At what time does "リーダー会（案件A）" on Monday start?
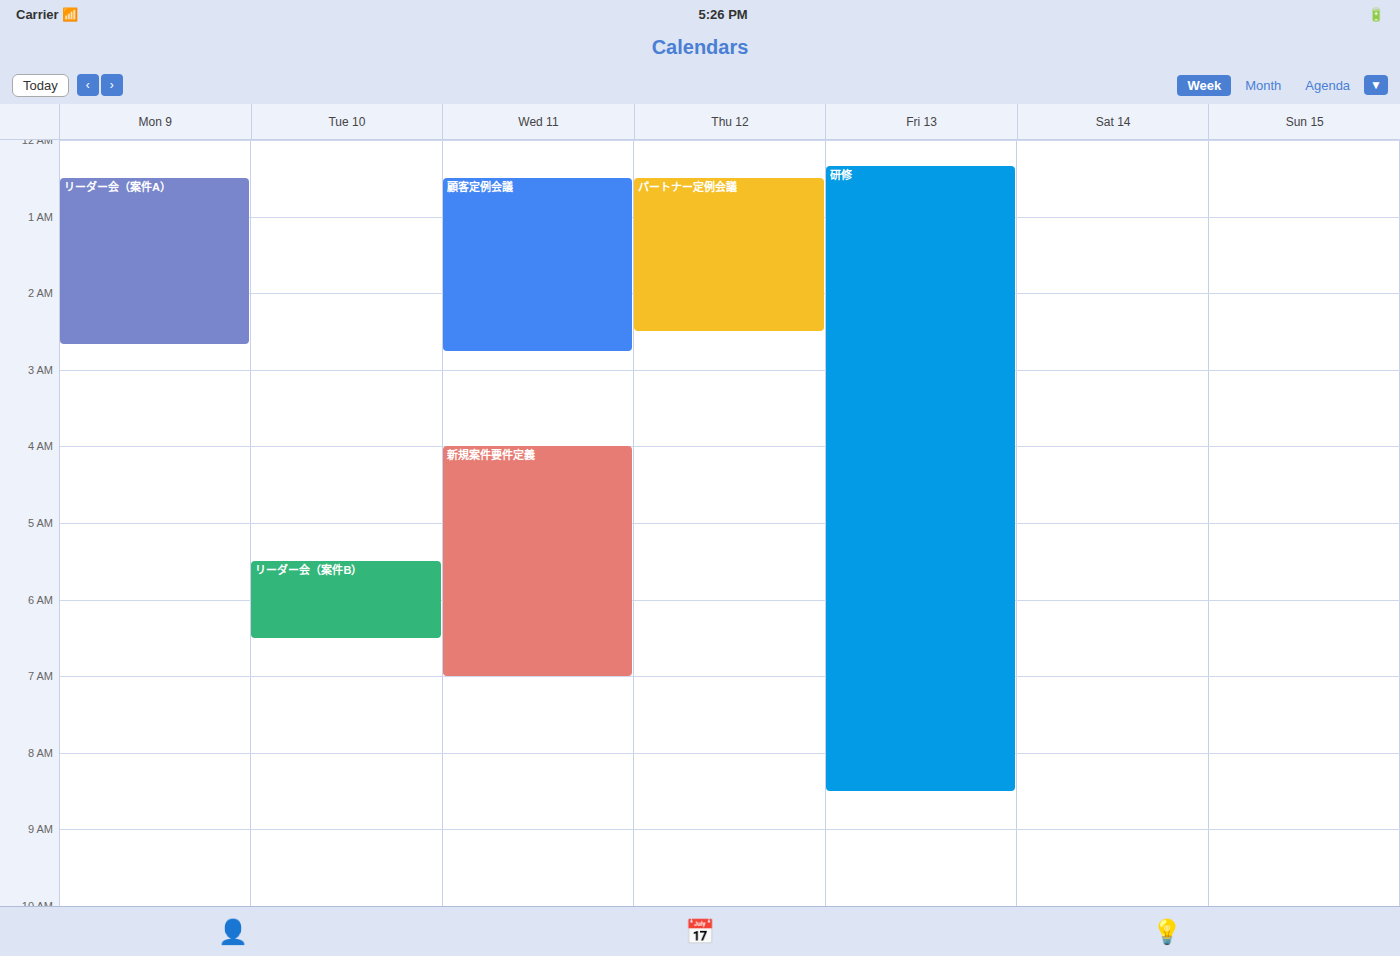
12:30 AM